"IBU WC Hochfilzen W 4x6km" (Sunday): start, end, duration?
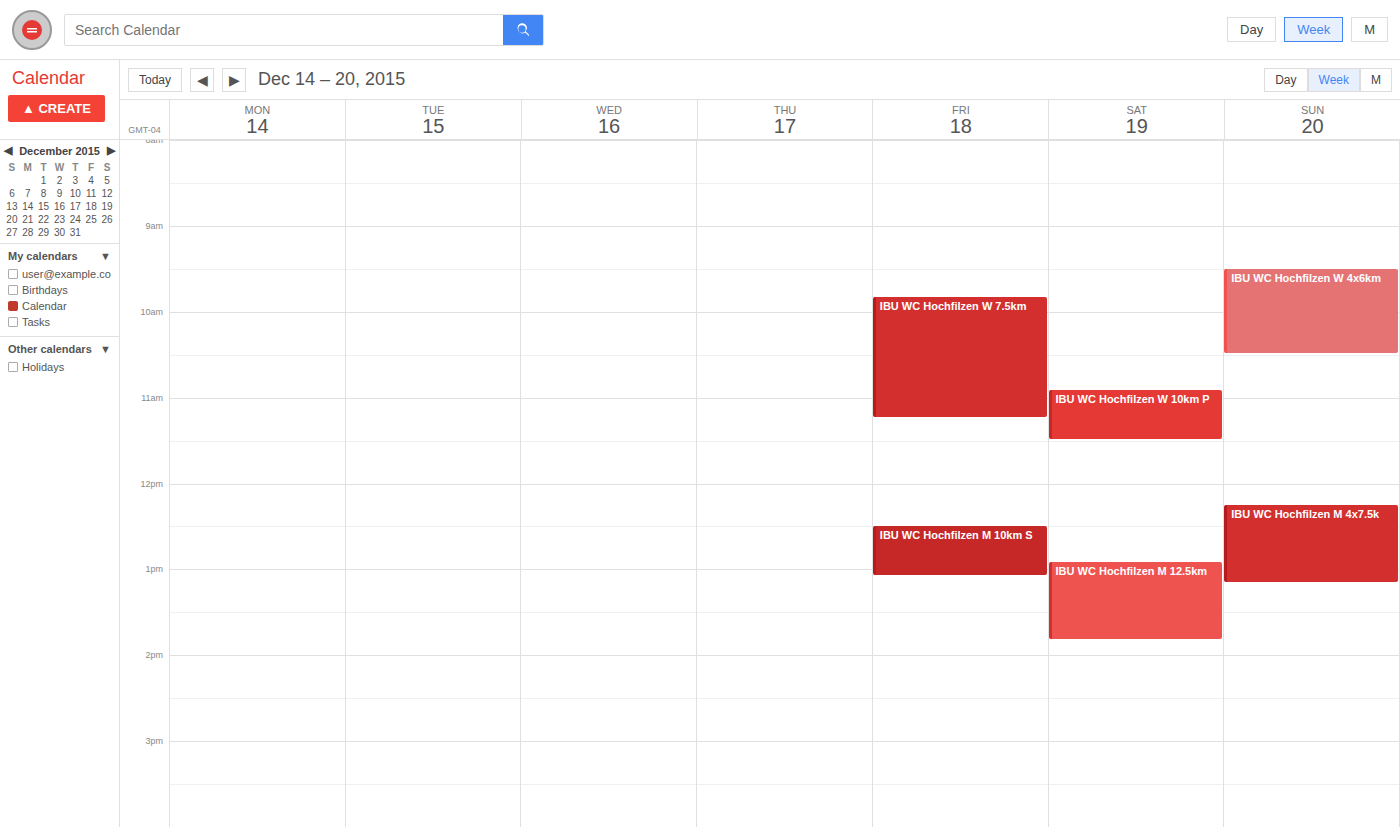
9:30 AM to 10:30 AM, 1 hour